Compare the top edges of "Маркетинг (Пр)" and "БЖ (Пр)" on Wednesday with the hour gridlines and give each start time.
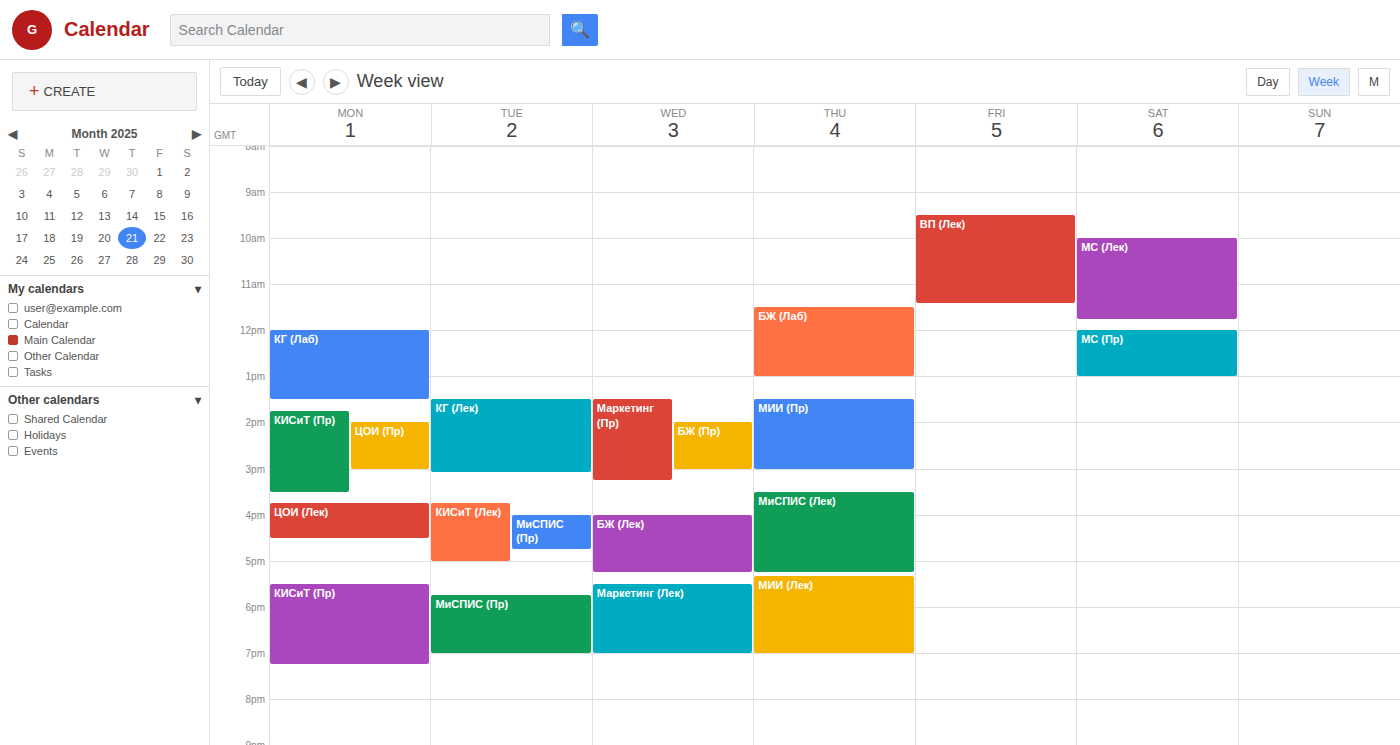
"Маркетинг (Пр)": 1:30 PM, halfway between the 1 PM and 2 PM lines. "БЖ (Пр)": 2:00 PM, exactly on the 2 PM line.